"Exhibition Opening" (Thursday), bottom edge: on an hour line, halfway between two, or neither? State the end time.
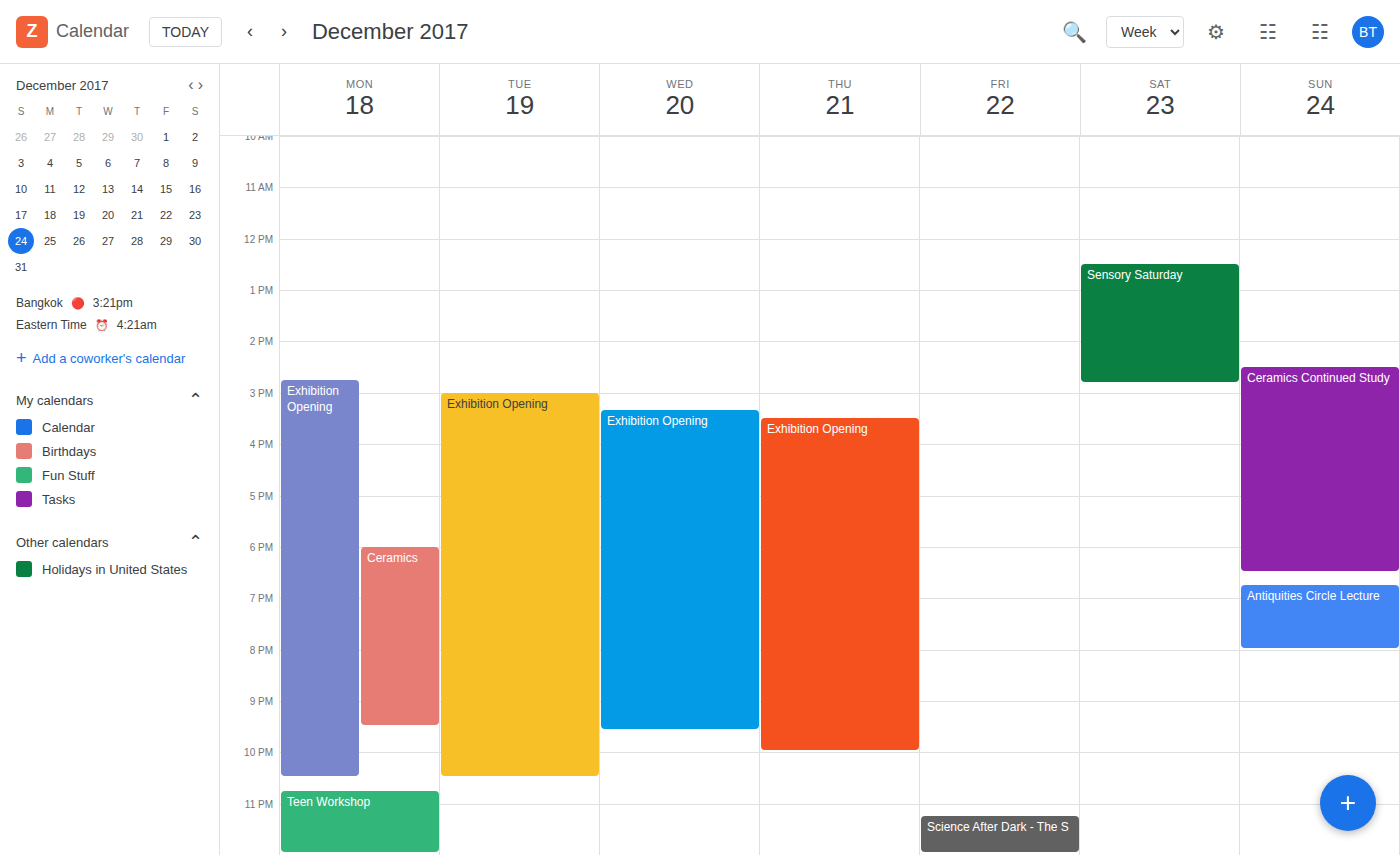
22:00 -- exactly on the 22:00 line.